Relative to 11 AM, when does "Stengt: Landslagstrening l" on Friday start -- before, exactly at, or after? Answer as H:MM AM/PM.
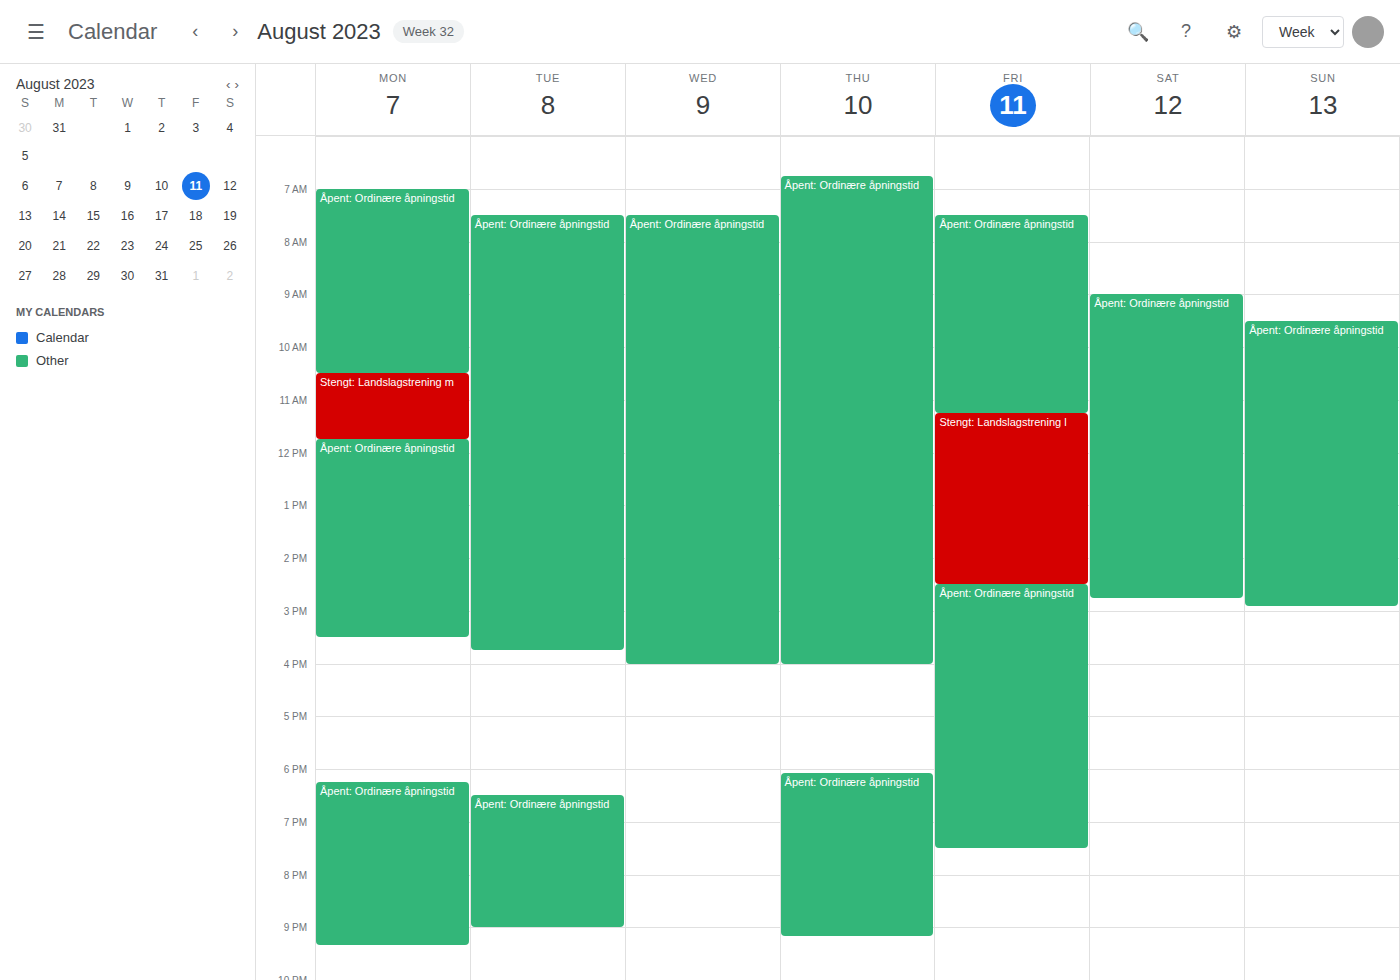
11:15 AM -- after 11 AM, 15 minutes below the 11 AM line.